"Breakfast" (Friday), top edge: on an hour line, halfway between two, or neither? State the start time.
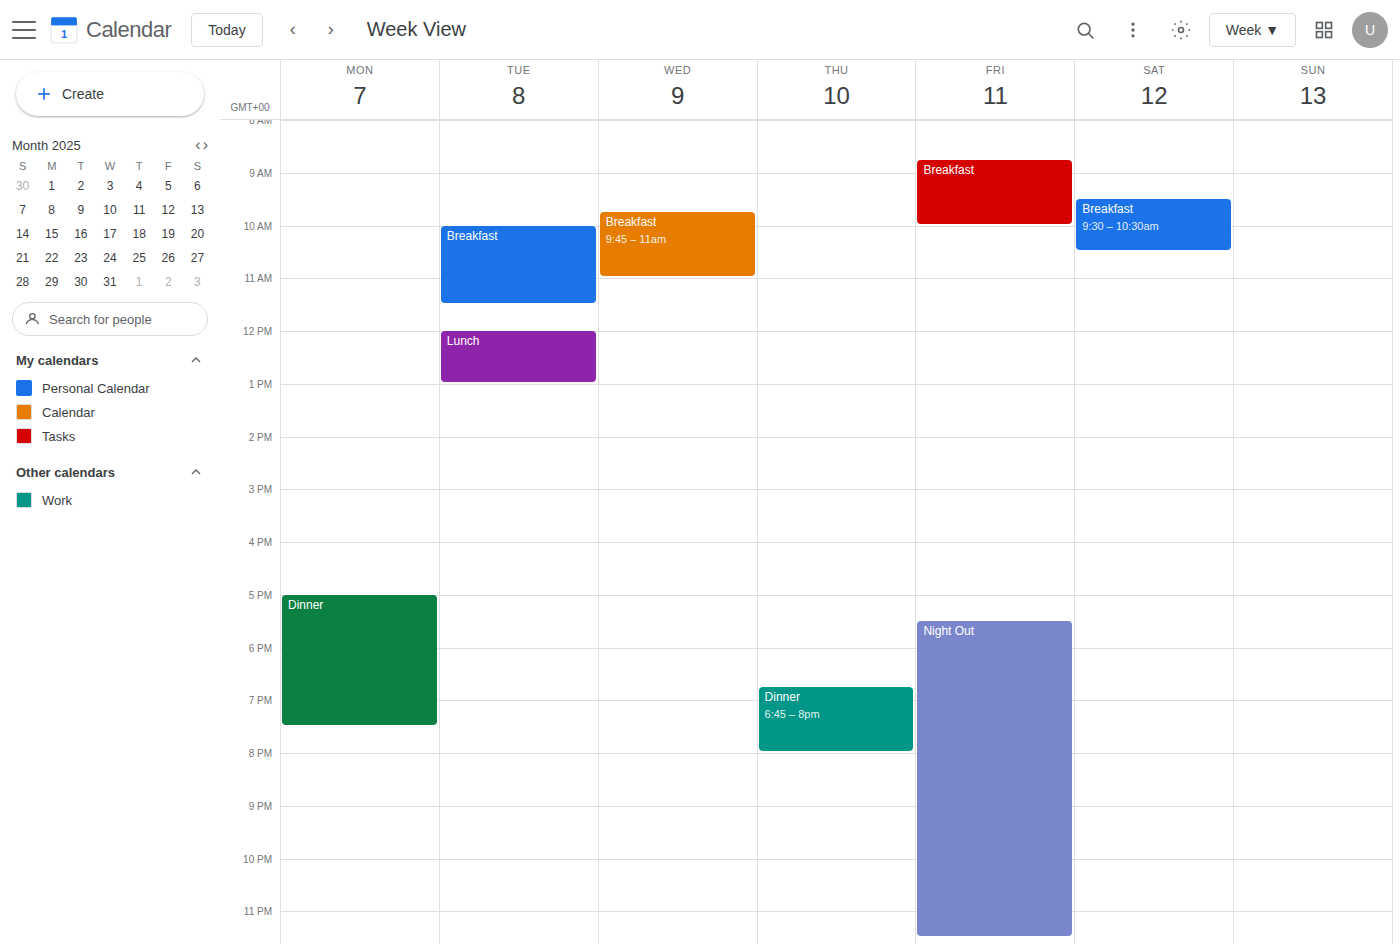
8:45 AM -- neither: three quarters of the way from the 8 AM line to the 9 AM line.